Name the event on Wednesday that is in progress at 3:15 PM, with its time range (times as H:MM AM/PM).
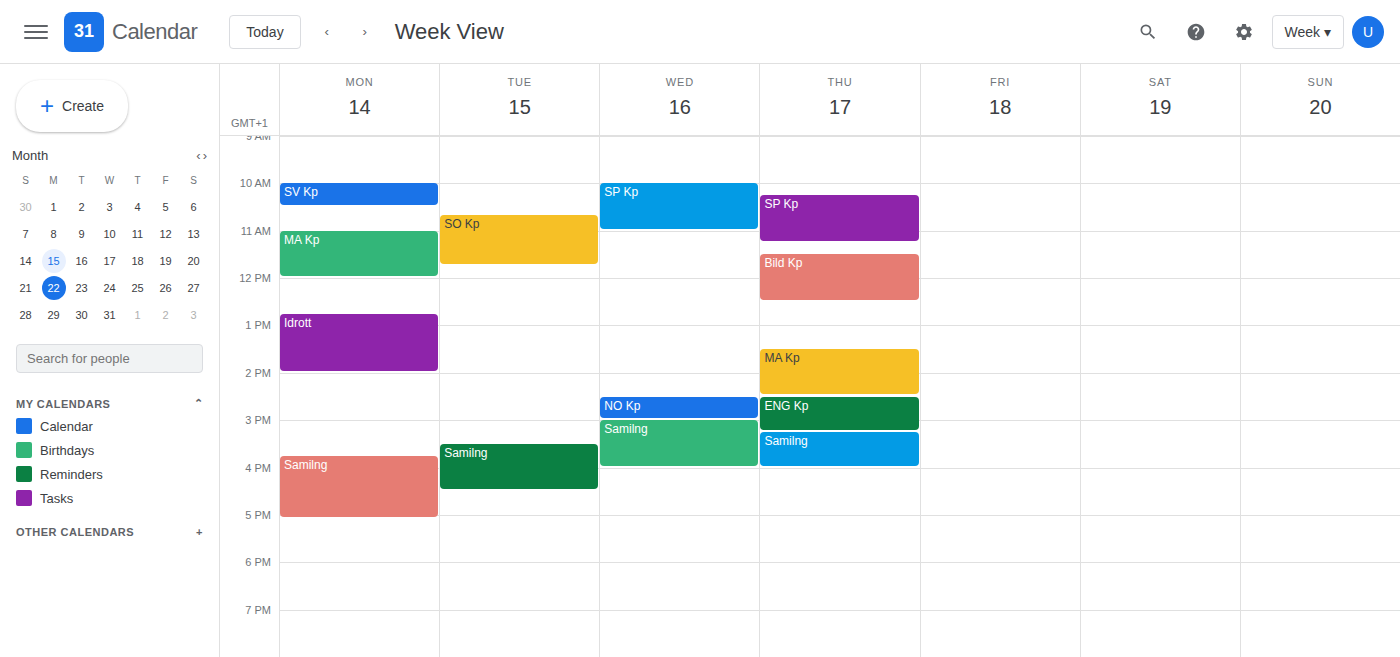
"Samilng", 3:00 PM to 4:00 PM